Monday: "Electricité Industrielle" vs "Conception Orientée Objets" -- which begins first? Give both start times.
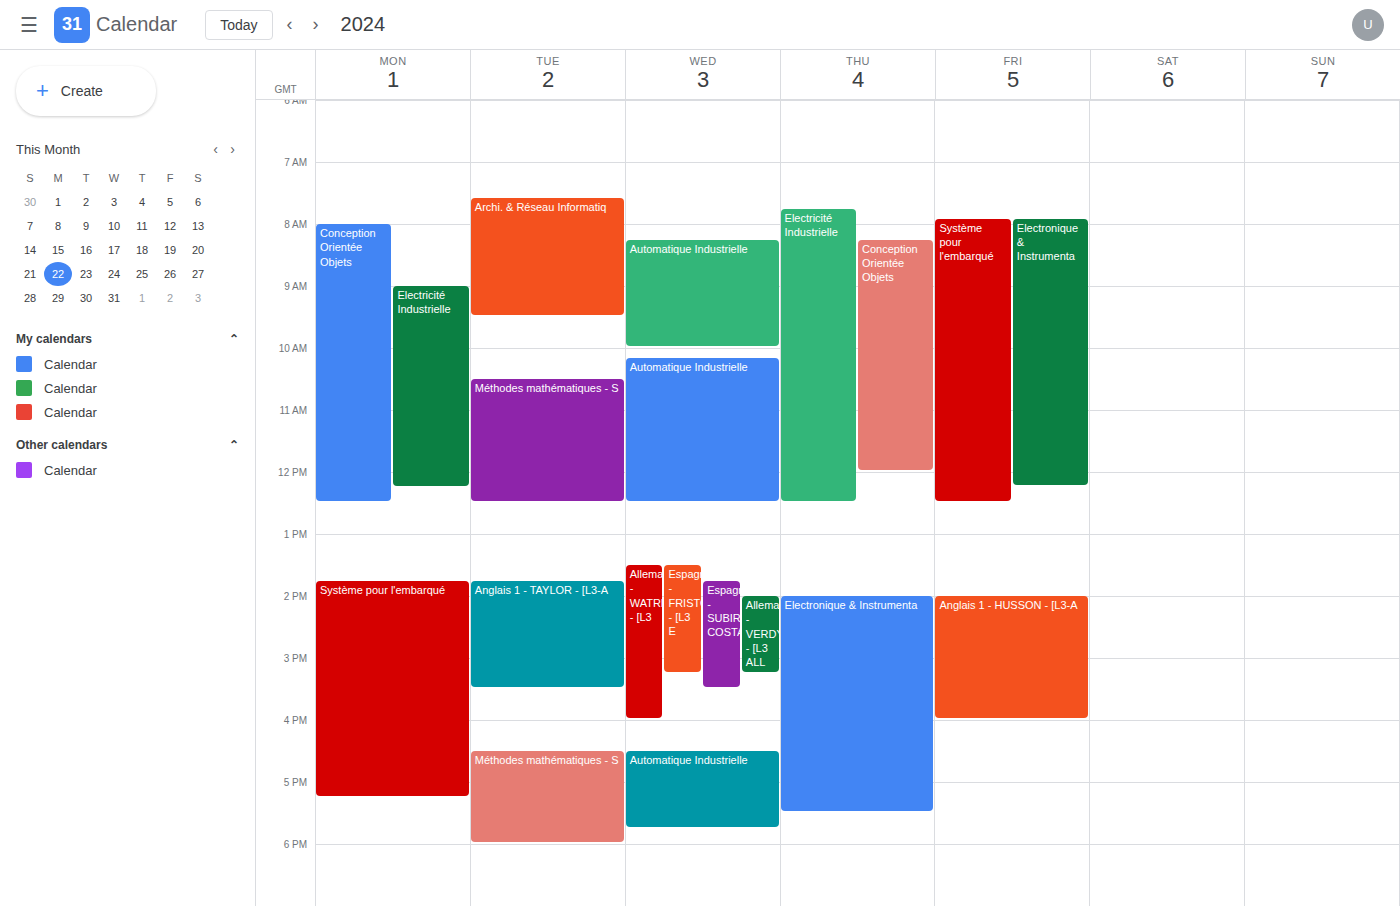
"Conception Orientée Objets" 8:00 AM; "Electricité Industrielle" 9:00 AM.